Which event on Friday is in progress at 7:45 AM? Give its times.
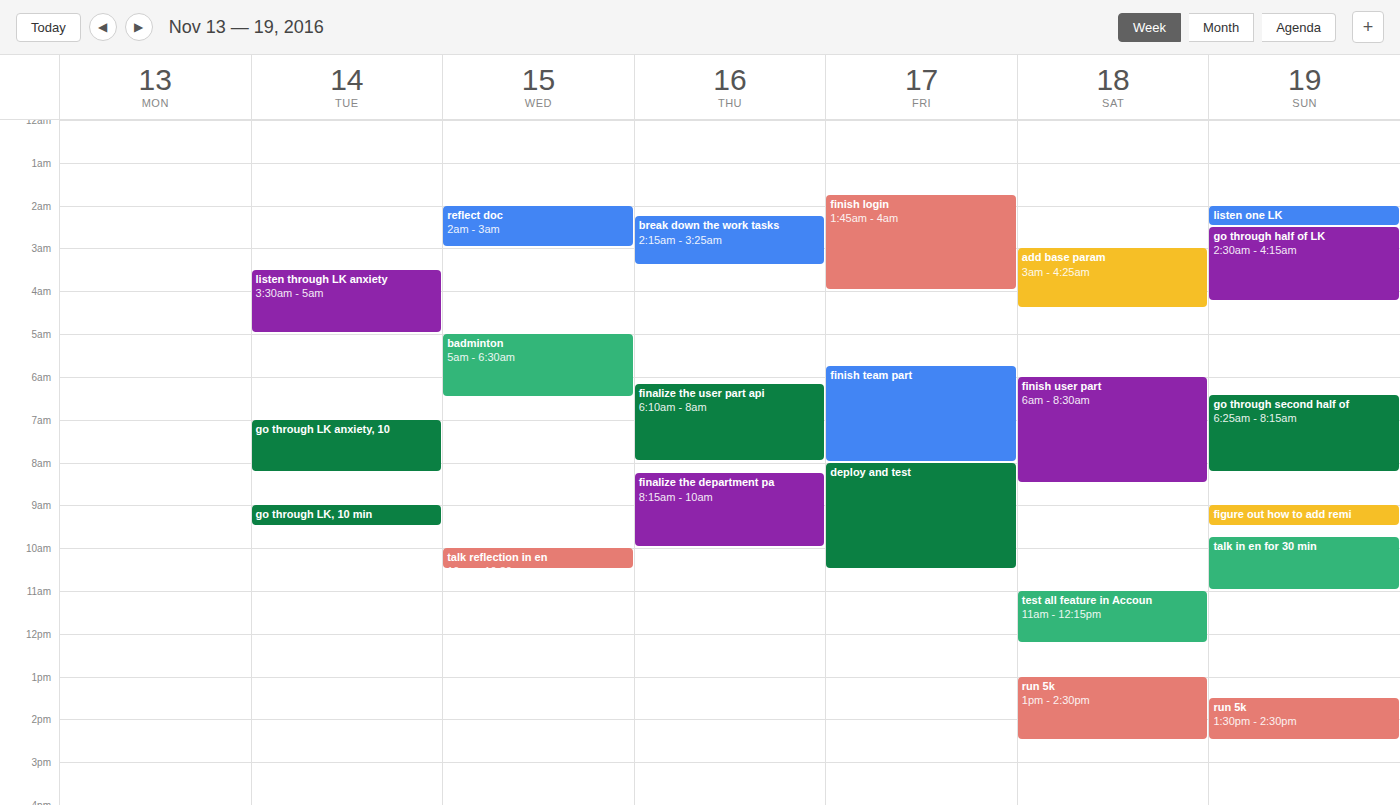
"finish team part", 5:45 AM to 8:00 AM